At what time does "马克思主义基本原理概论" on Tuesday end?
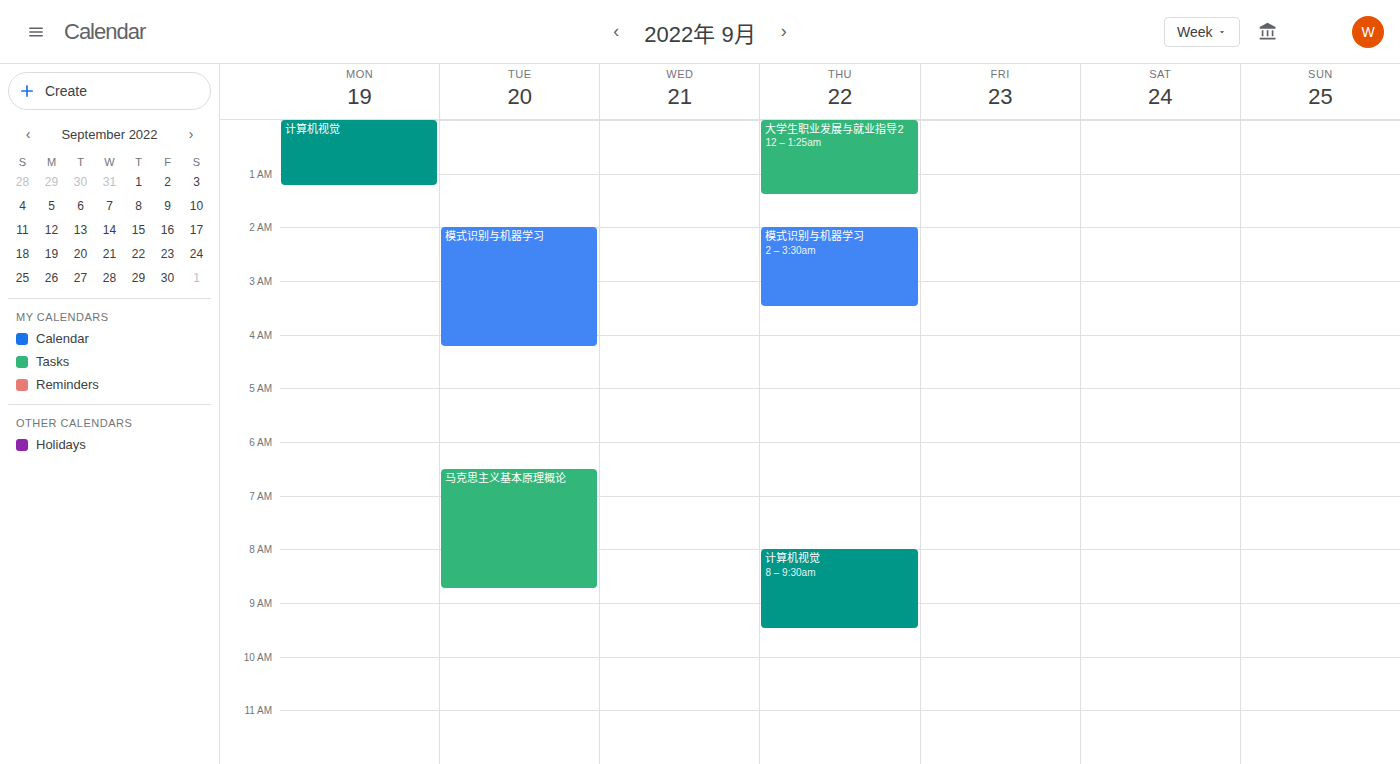
8:45 AM